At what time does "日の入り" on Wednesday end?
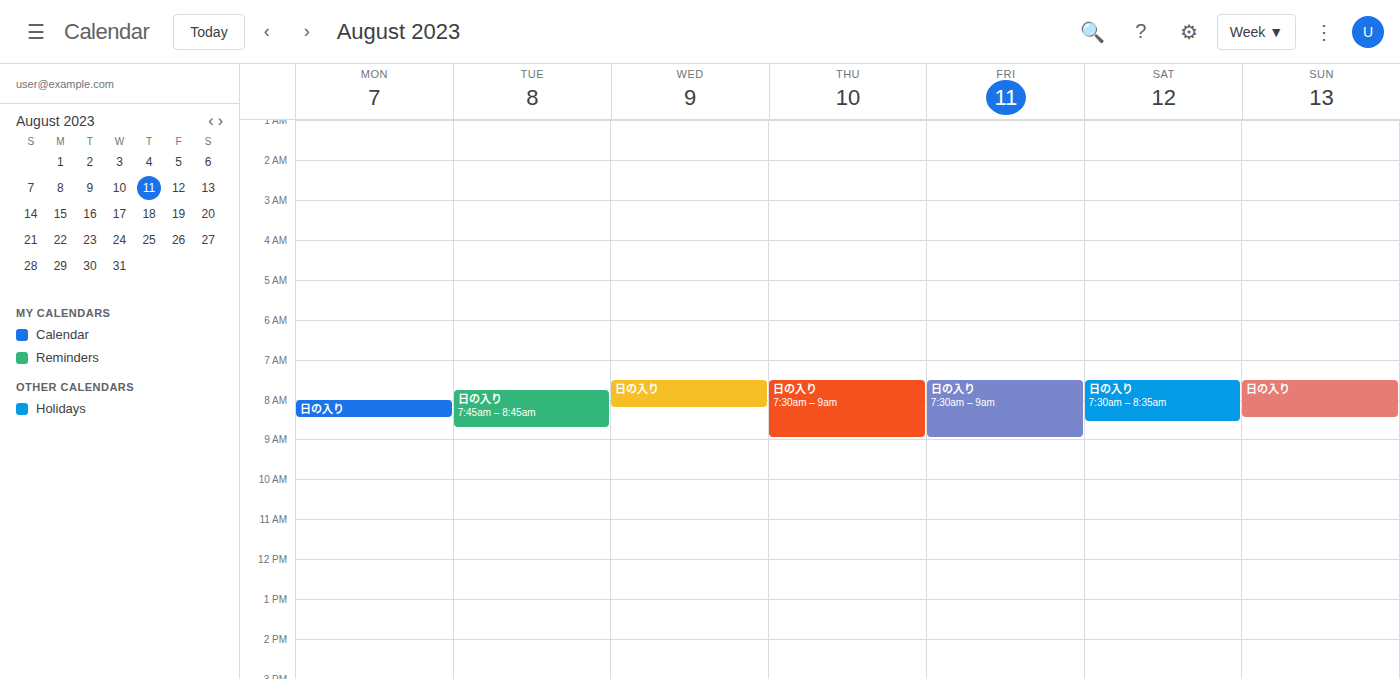
8:15 AM